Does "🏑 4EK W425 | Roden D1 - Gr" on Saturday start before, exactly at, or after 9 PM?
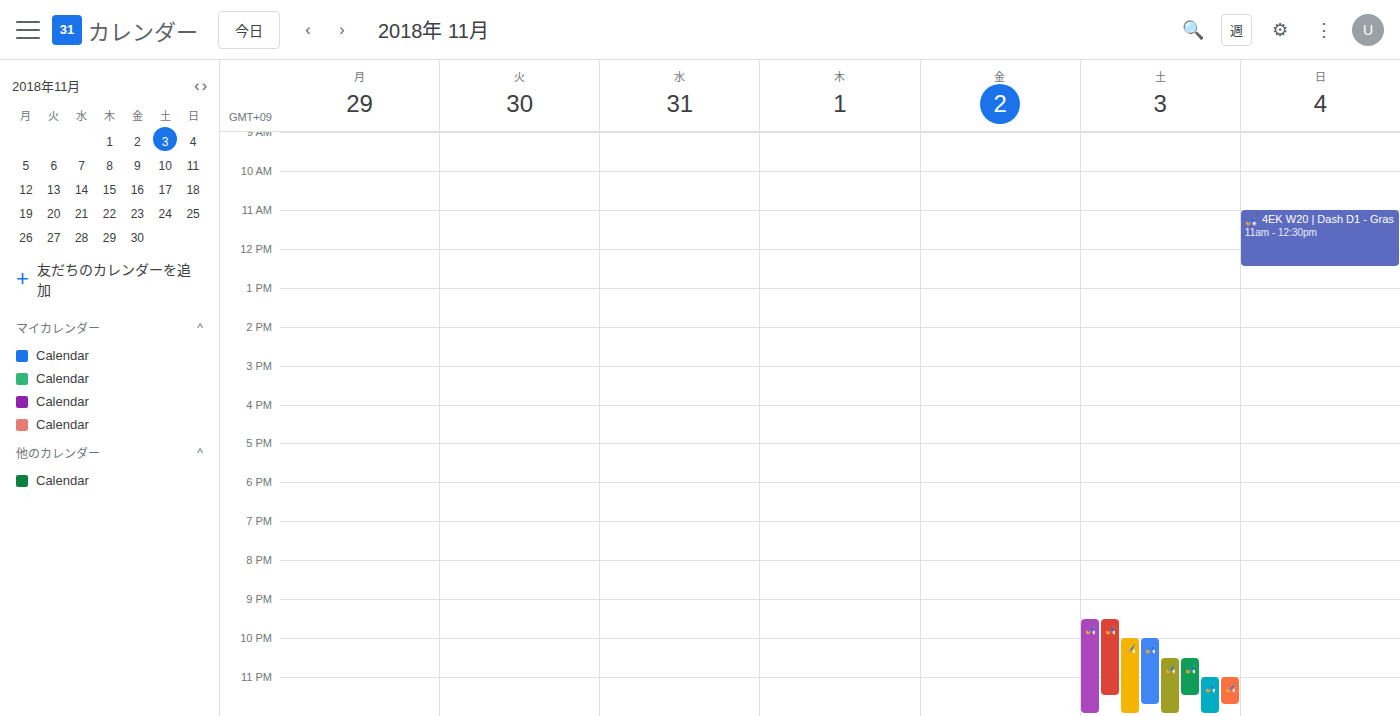
9:30 PM -- after 9 PM, 30 minutes below the 9 PM line.